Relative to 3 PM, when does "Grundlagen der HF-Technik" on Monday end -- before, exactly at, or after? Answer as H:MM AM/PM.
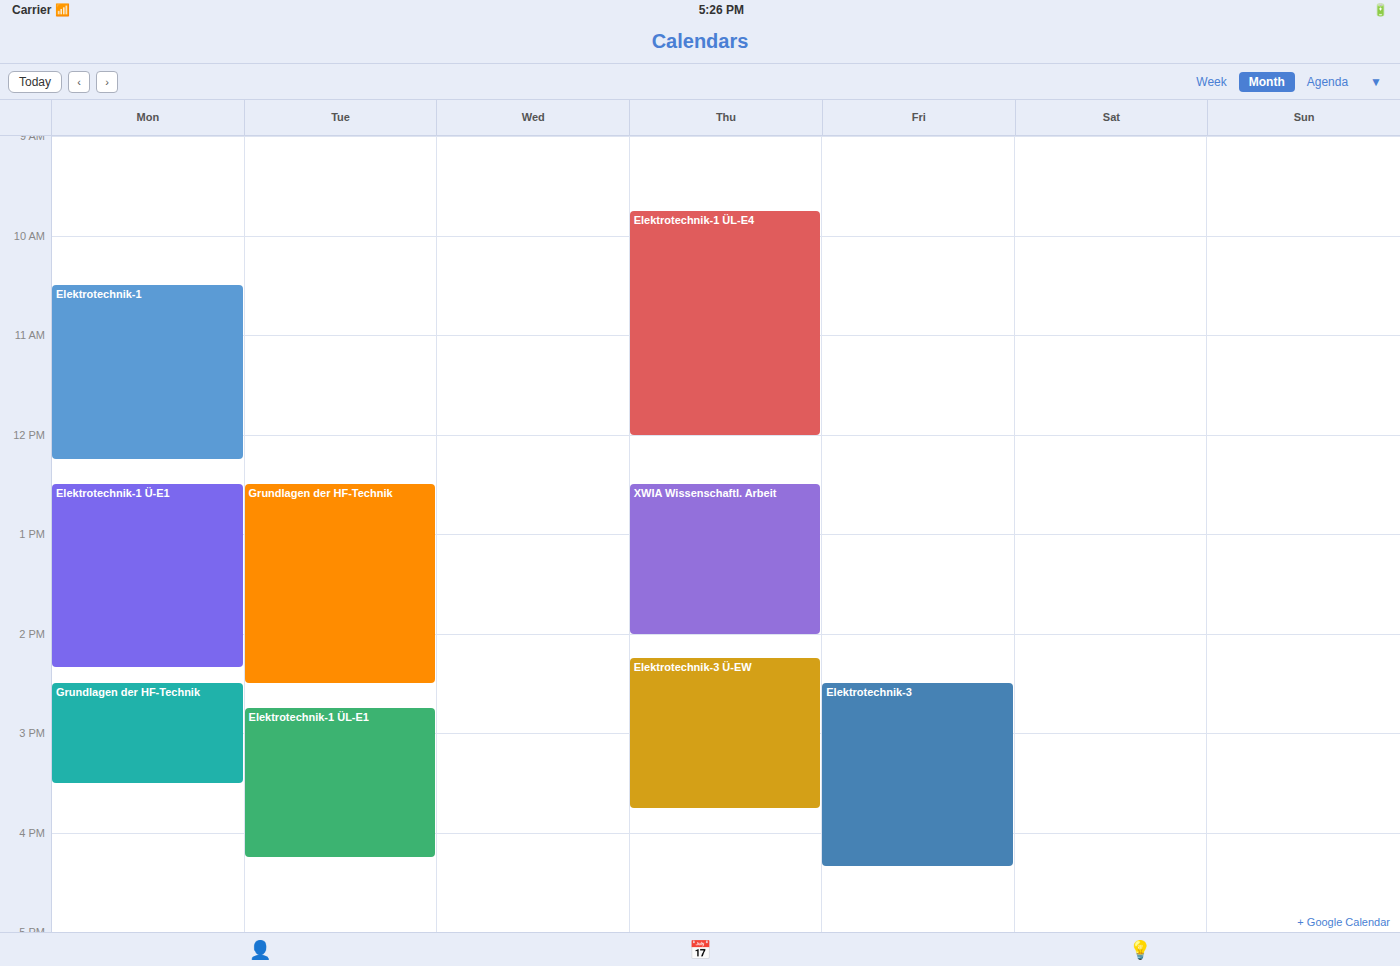
3:30 PM -- after 3 PM, 30 minutes below the 3 PM line.